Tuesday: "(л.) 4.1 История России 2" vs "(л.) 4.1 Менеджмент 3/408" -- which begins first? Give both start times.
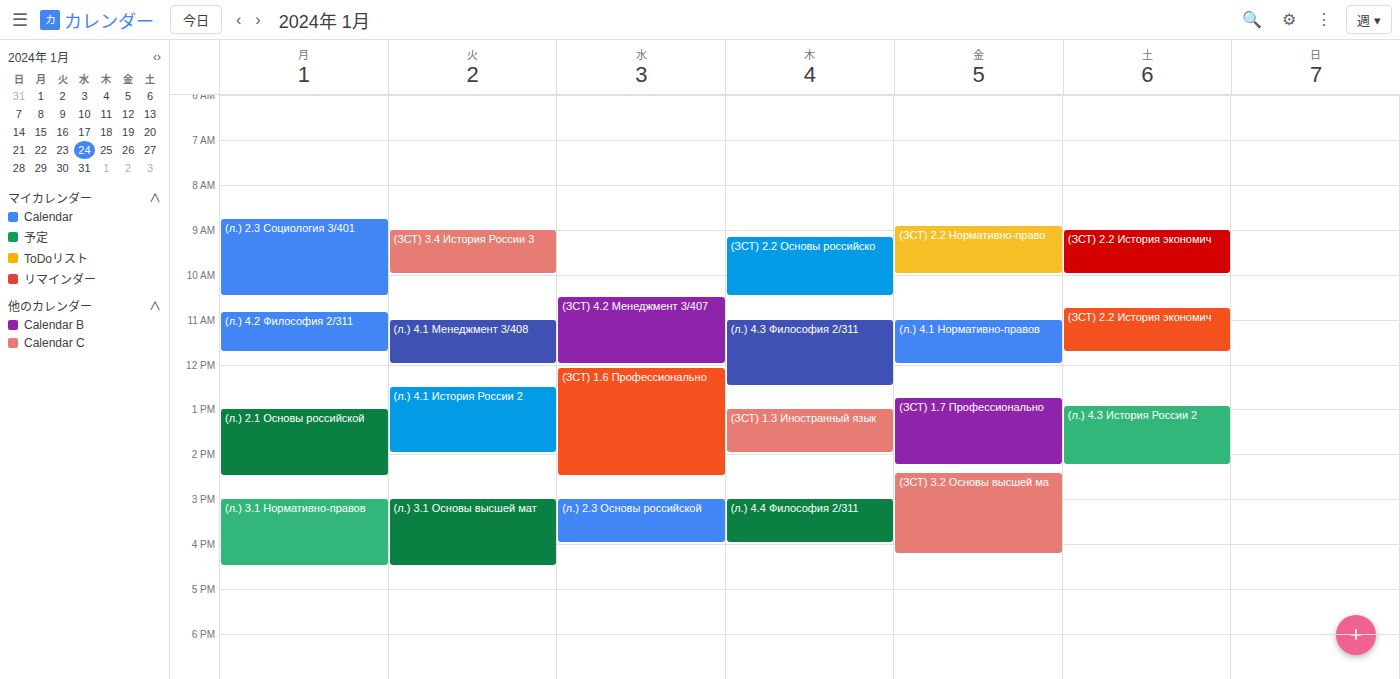
"(л.) 4.1 Менеджмент 3/408" 11:00 AM; "(л.) 4.1 История России 2" 12:30 PM.